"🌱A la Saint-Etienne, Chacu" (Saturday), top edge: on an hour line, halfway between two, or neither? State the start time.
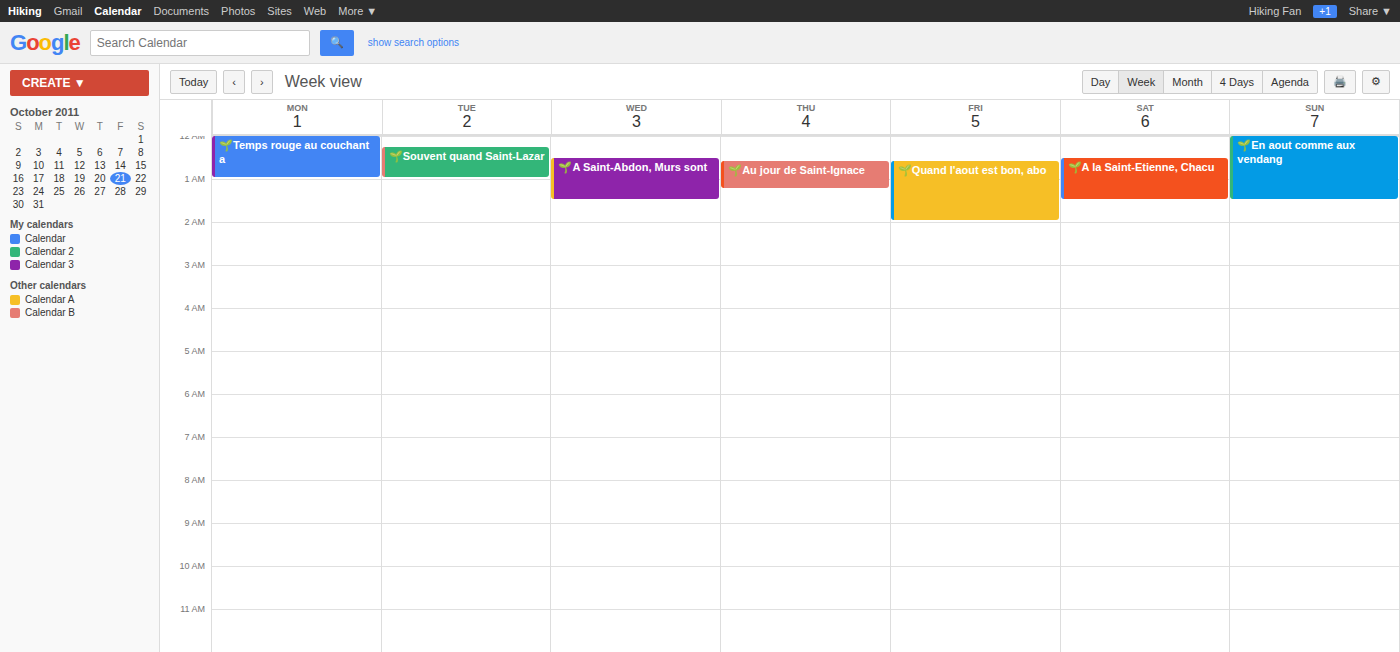
12:30 AM -- halfway between the 12 AM and 1 AM lines.